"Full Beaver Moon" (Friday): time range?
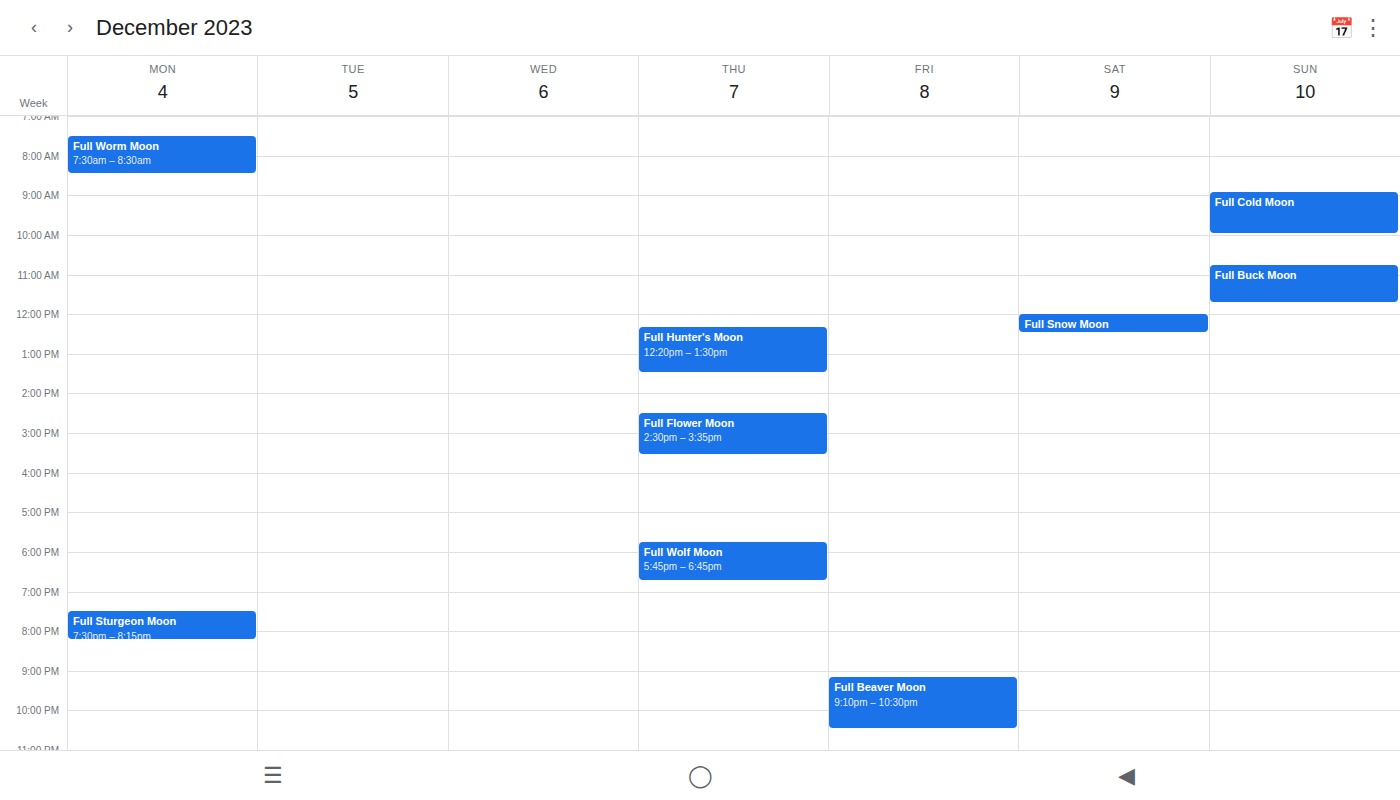
9:10 PM to 10:30 PM